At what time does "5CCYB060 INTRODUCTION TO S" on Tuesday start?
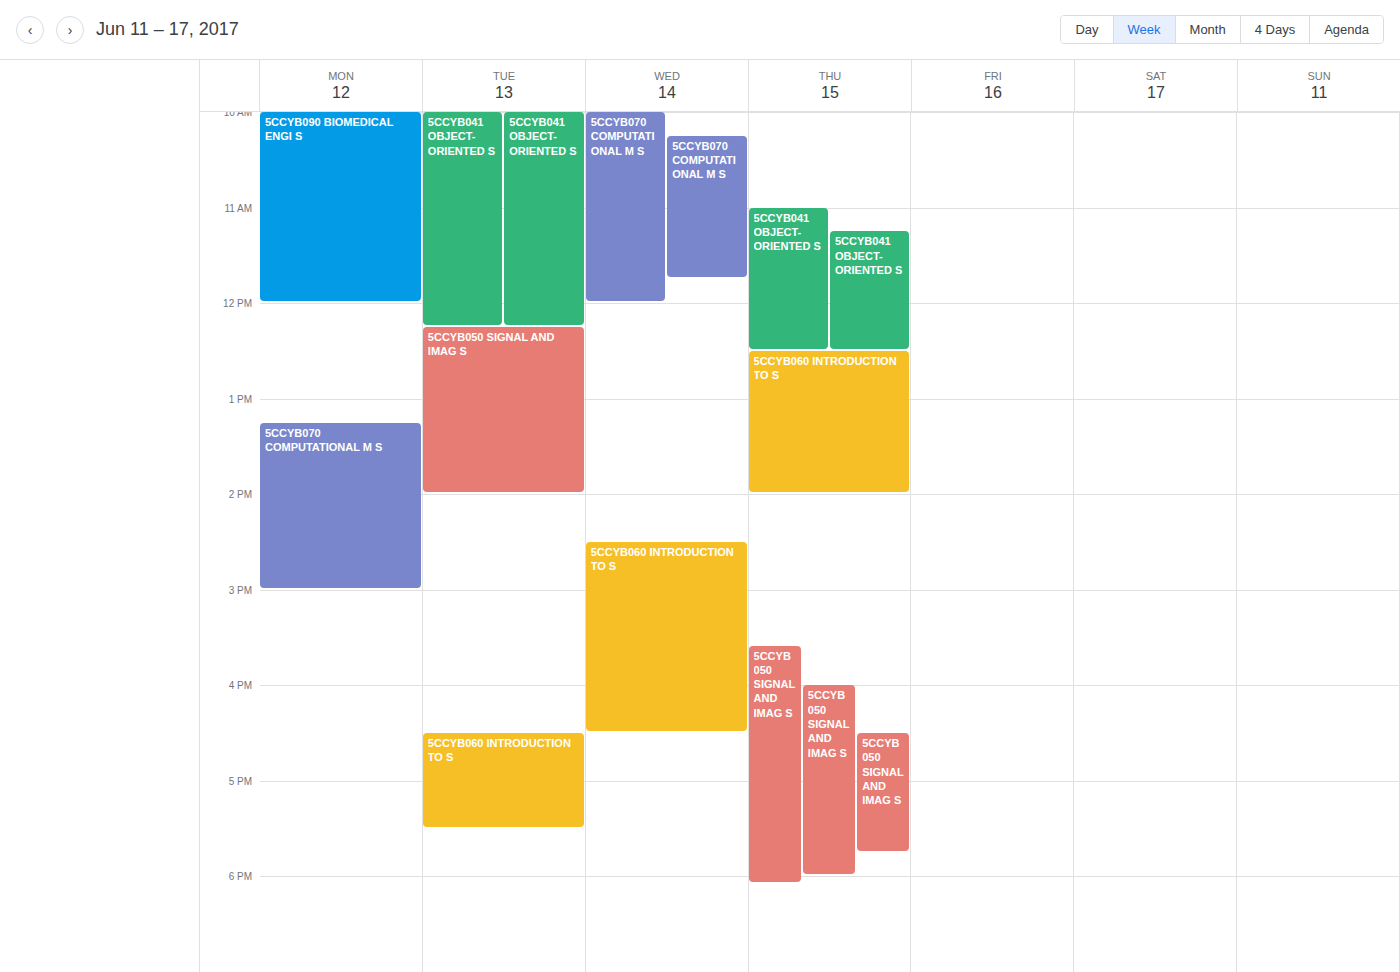
4:30 PM